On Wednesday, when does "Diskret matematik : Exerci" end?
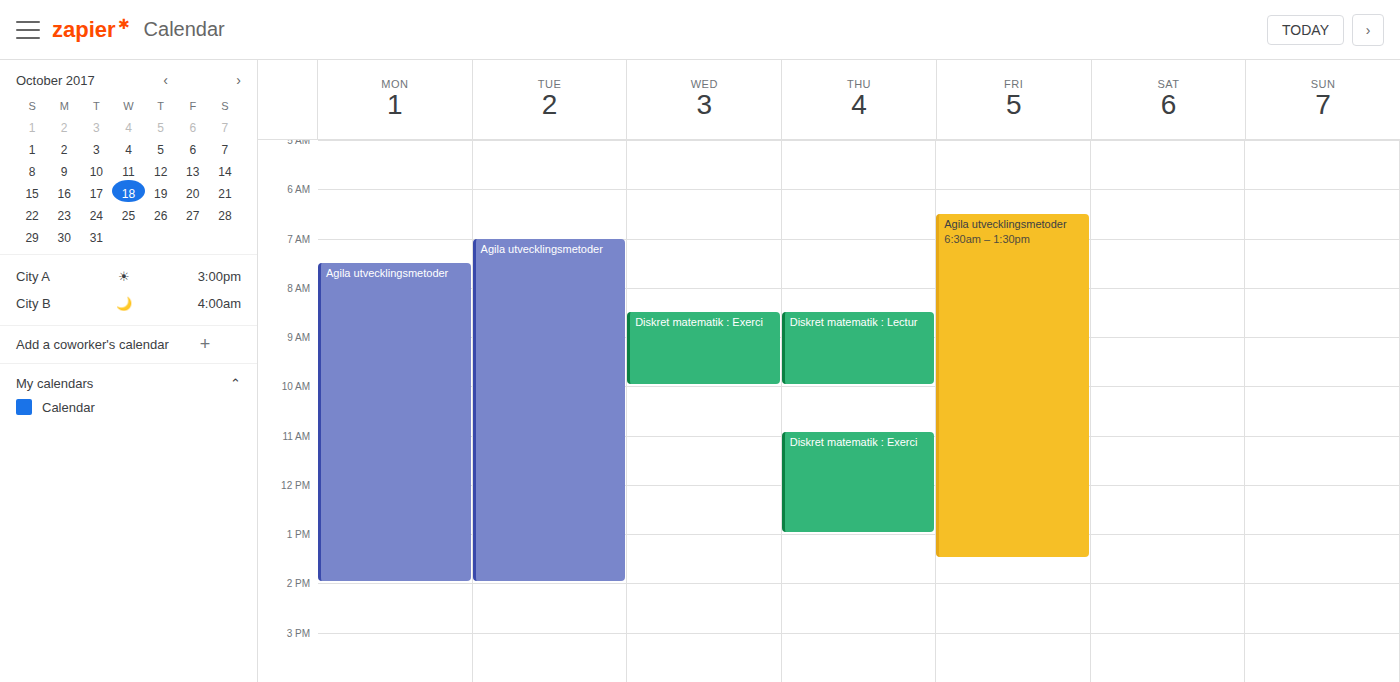
10:00 AM